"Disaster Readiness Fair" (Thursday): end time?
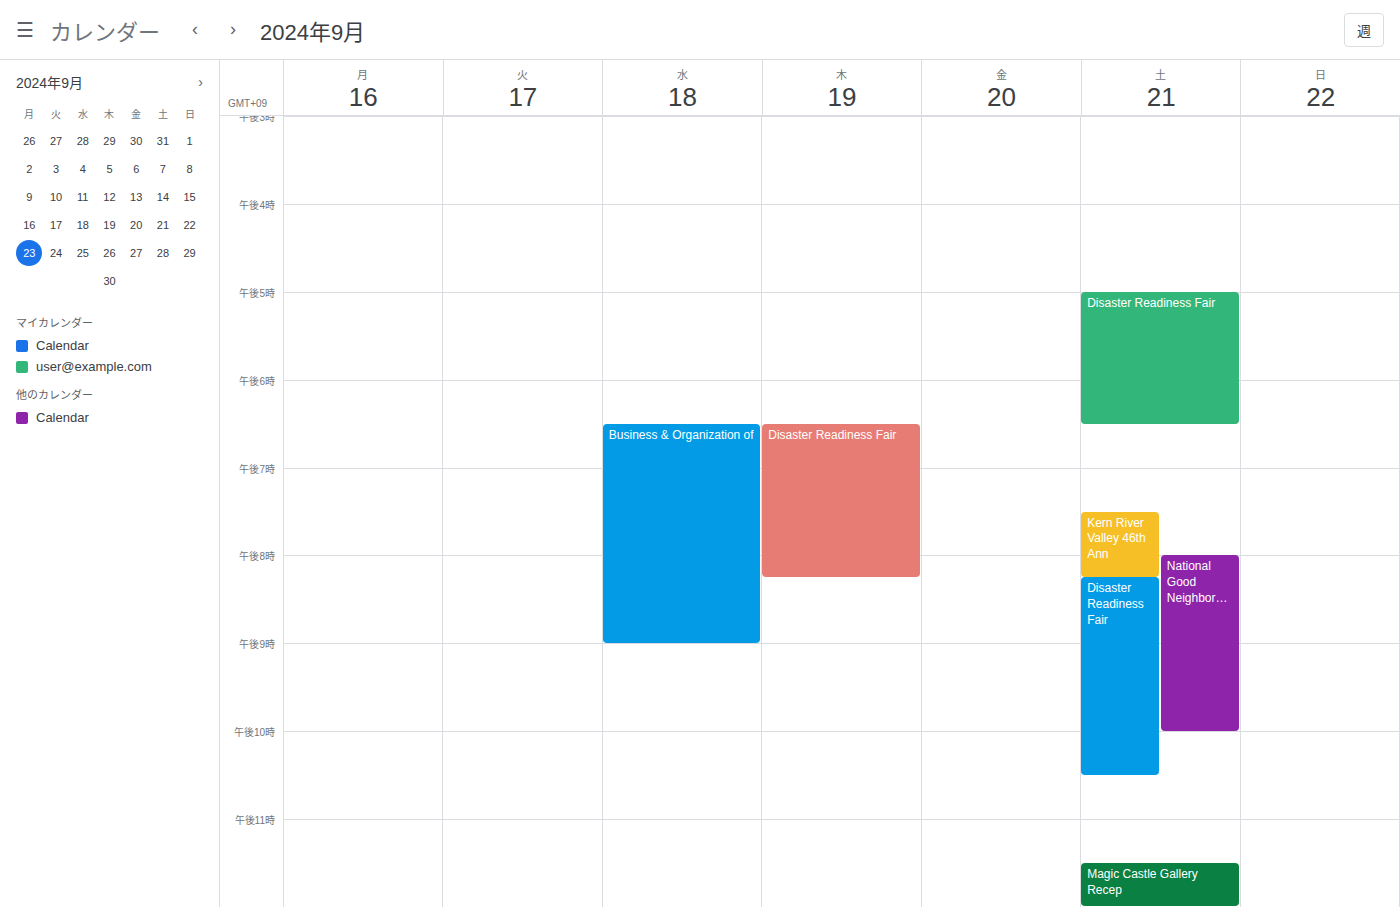
8:15 PM